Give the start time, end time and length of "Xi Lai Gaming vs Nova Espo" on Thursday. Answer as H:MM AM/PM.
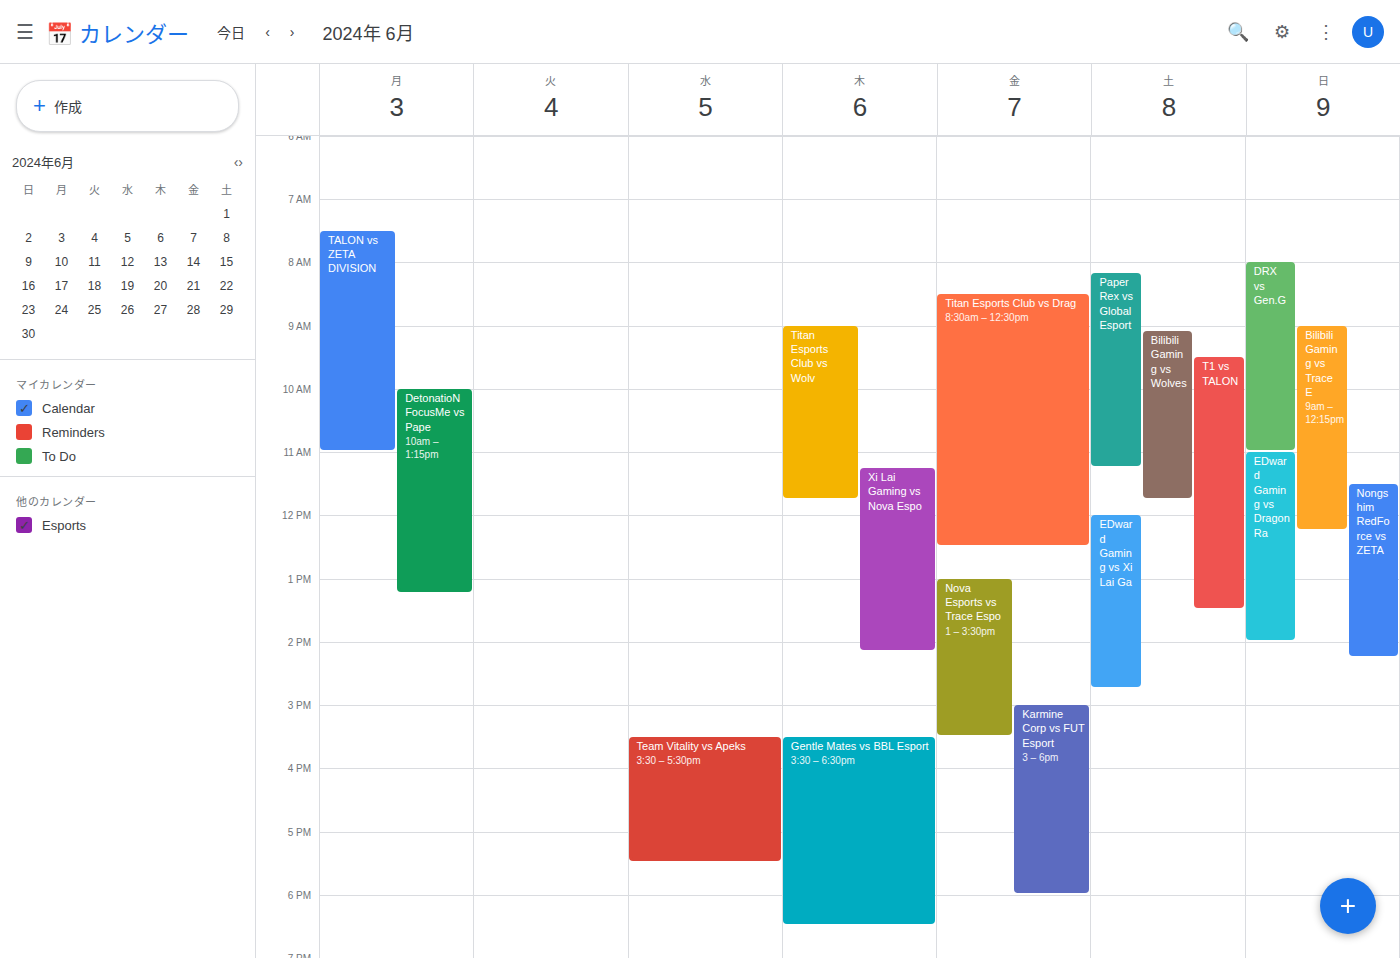
11:15 AM to 2:10 PM, 2 hours 55 minutes